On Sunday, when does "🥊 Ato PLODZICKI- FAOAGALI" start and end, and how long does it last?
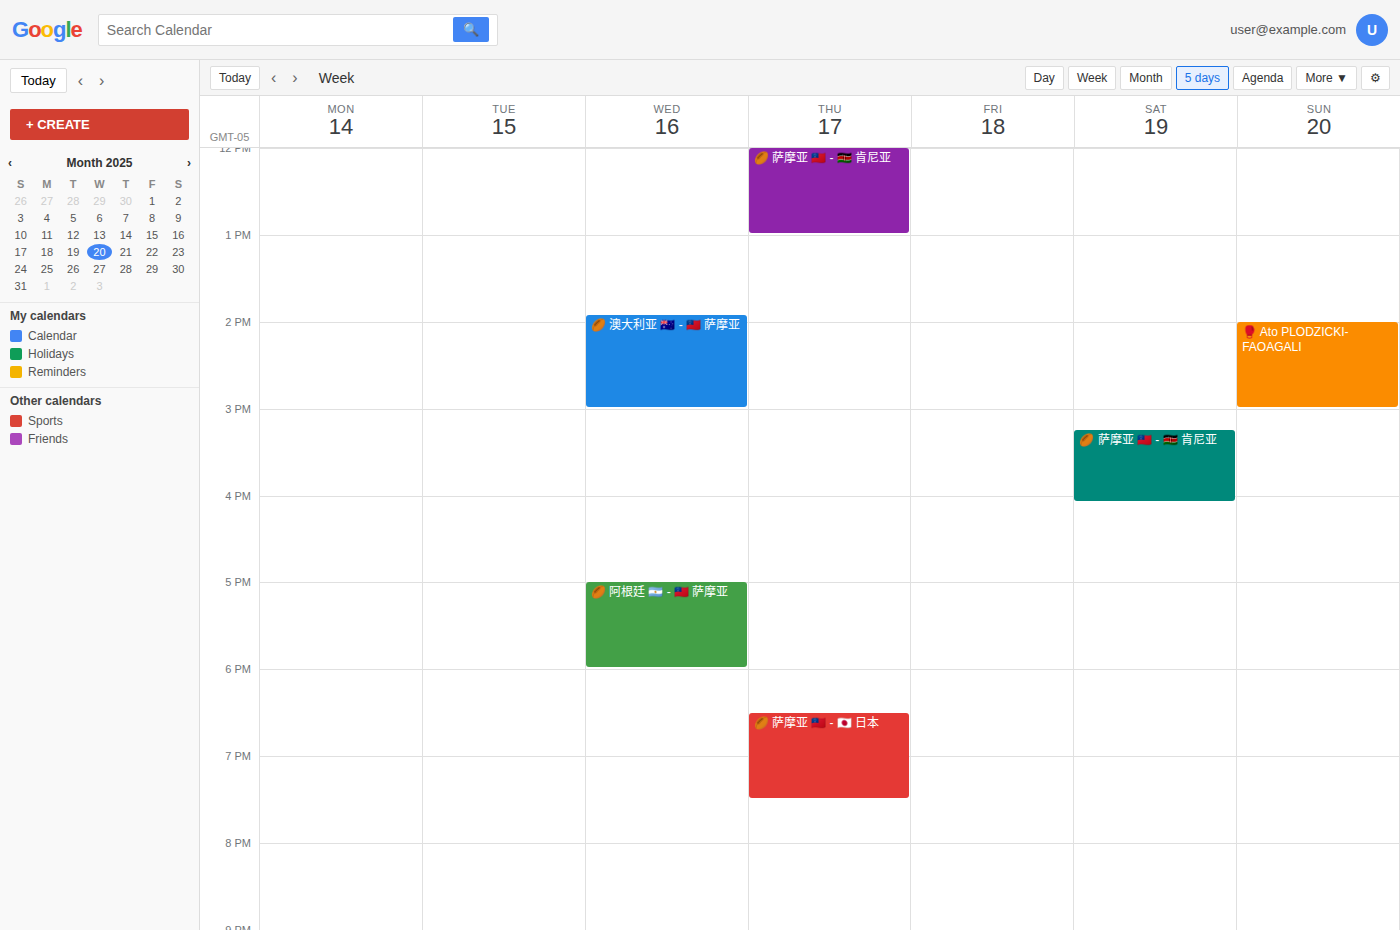
2:00 PM to 3:00 PM, 1 hour